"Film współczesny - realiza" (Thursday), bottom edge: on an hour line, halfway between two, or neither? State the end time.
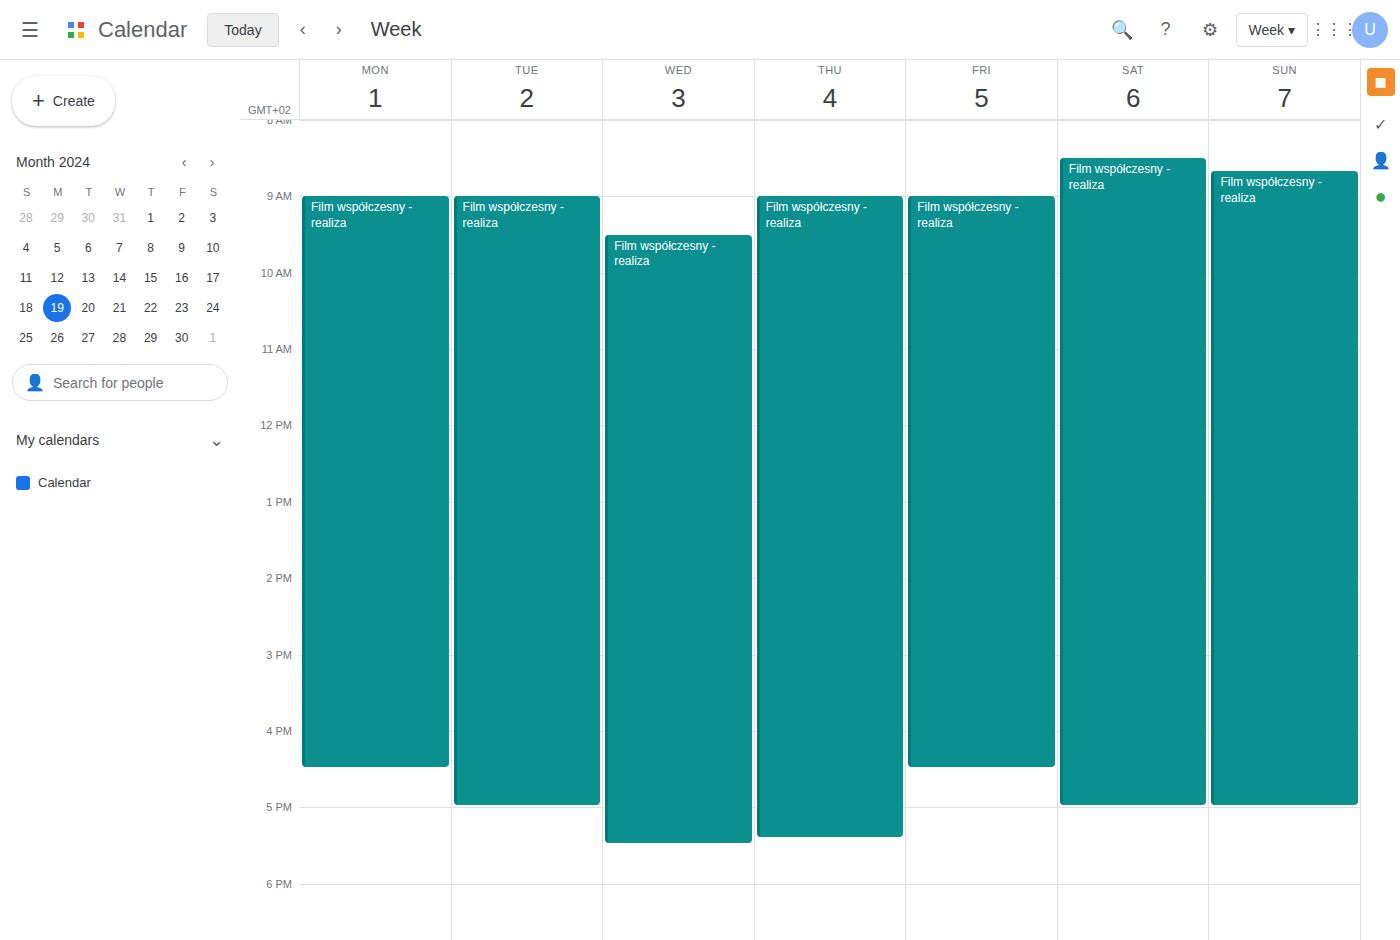
5:25 PM -- neither: 25 minutes below the 5 PM line and 35 minutes above the 6 PM line.